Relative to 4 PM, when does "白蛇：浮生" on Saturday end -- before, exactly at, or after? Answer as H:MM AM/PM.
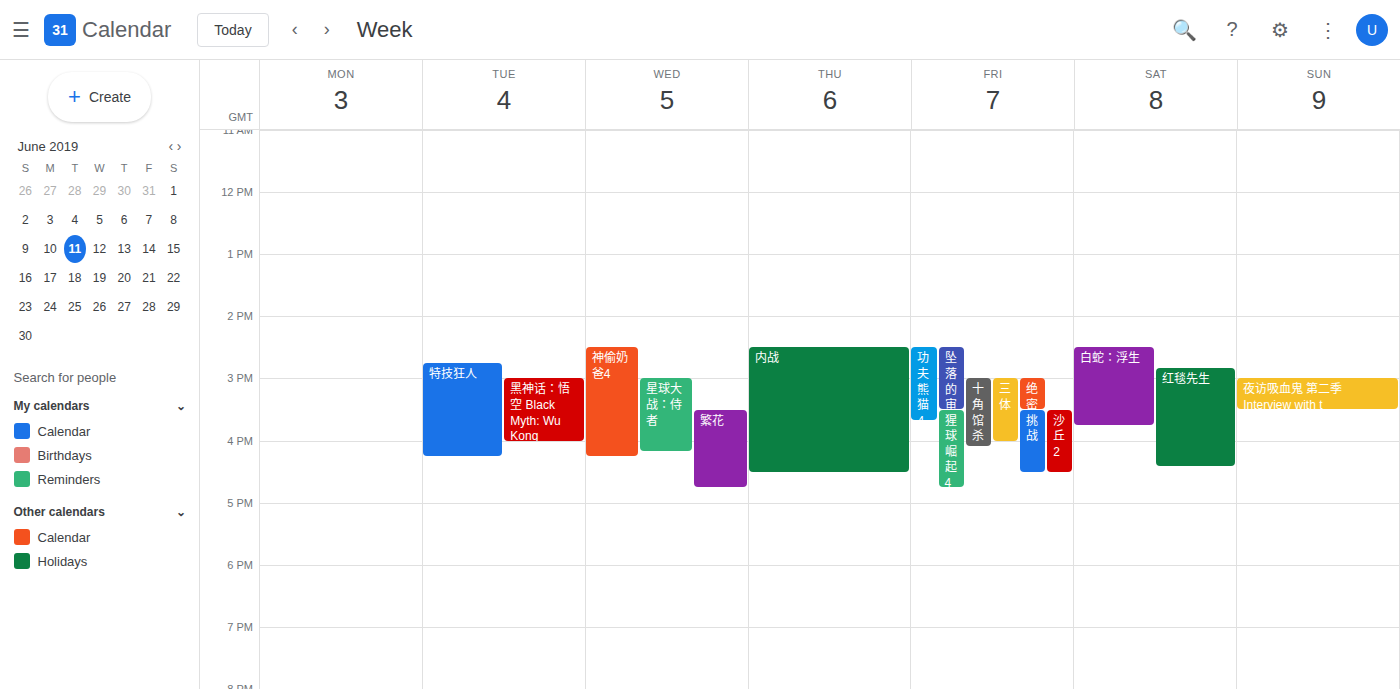
3:45 PM -- before 4 PM, 15 minutes above the 4 PM line.